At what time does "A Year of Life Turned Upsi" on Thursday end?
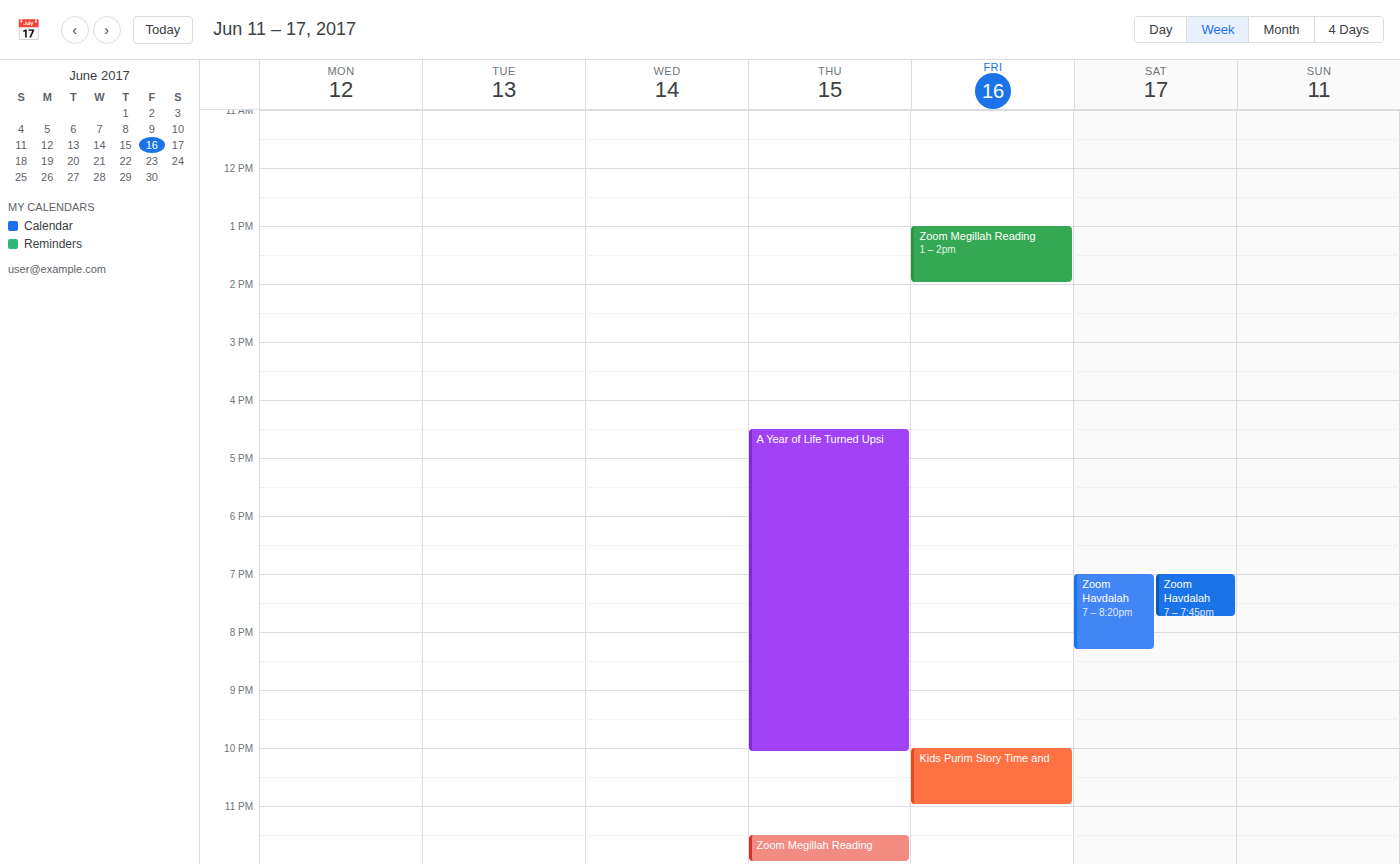
10:05 PM